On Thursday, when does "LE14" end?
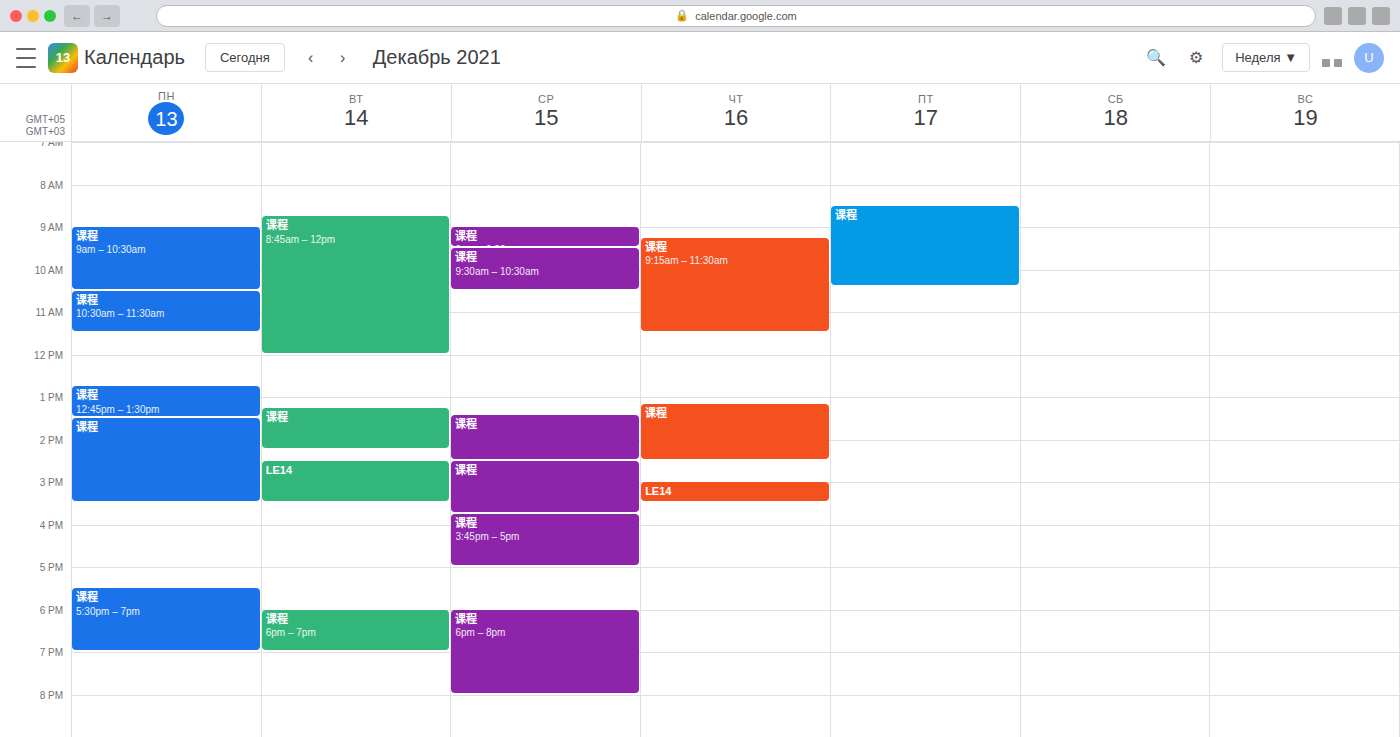
3:30 PM